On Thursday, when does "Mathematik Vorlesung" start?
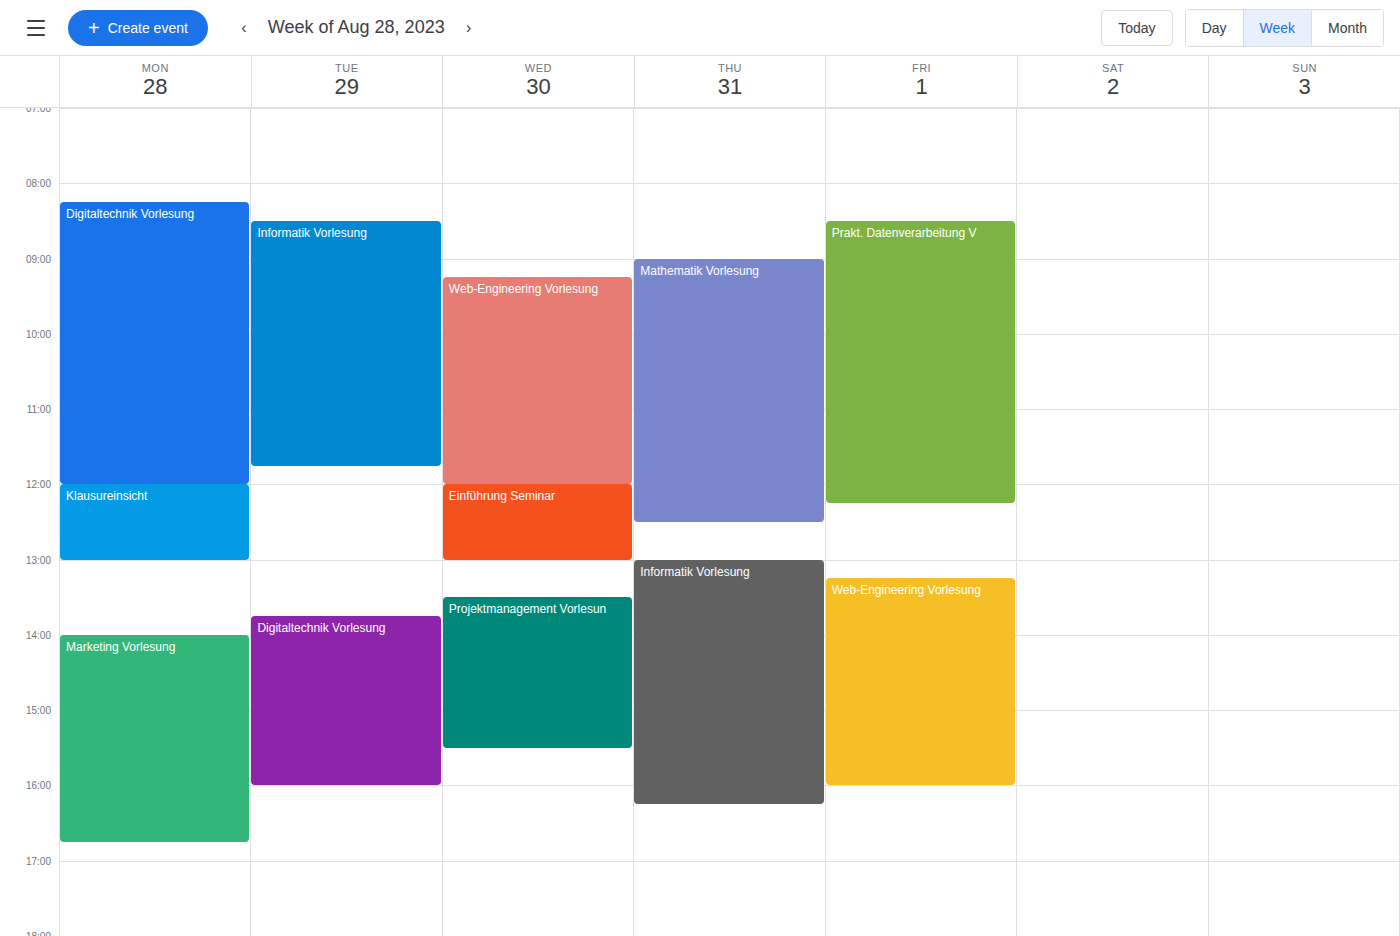
09:00